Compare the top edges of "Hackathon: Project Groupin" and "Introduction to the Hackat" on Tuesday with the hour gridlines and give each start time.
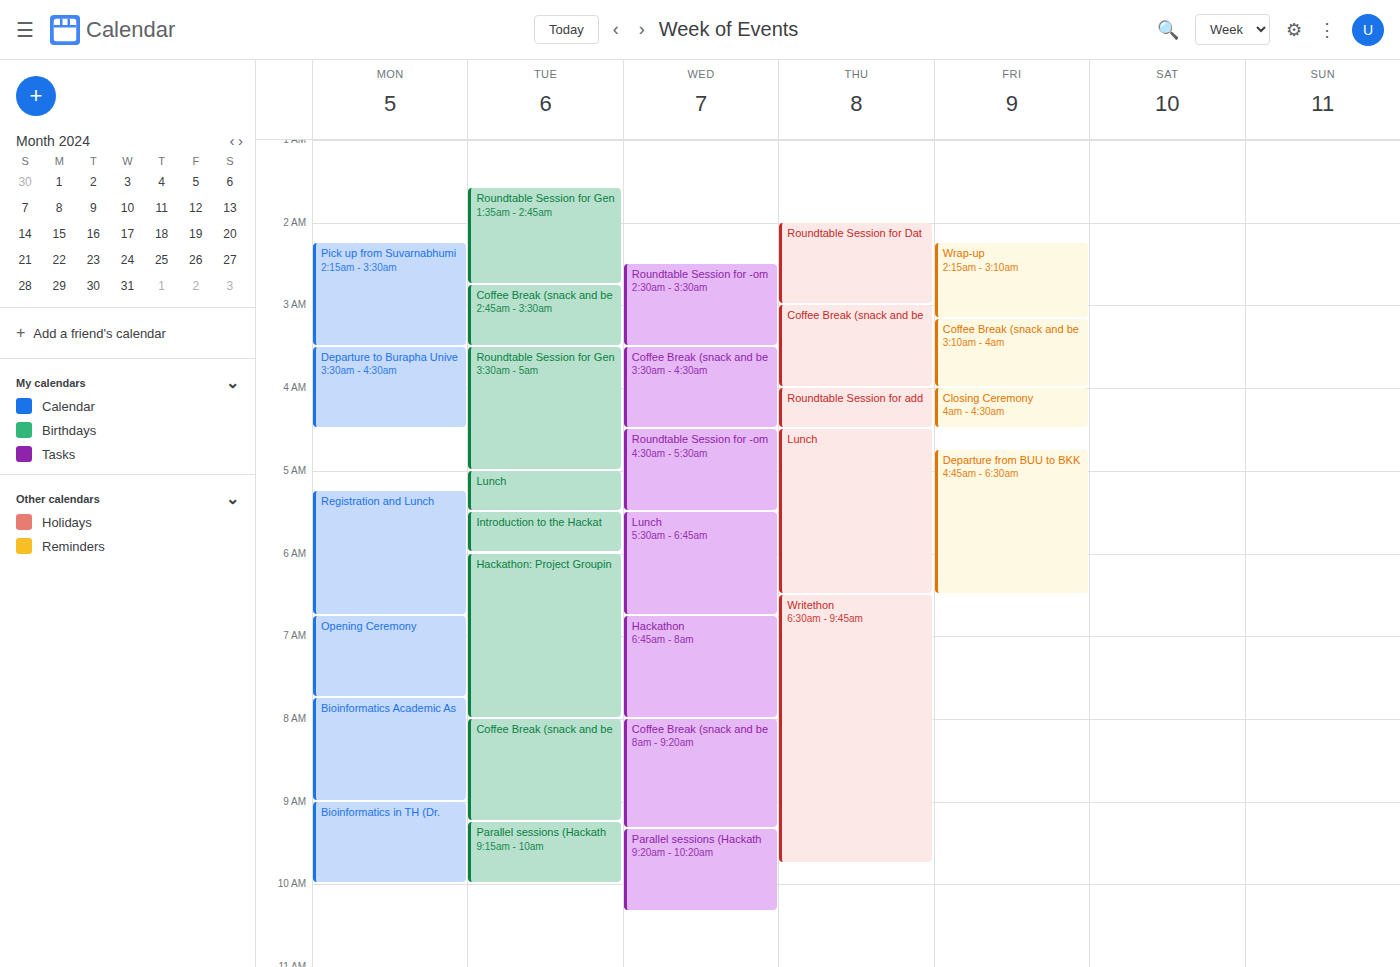
"Hackathon: Project Groupin": 6:00 AM, exactly on the 6 AM line. "Introduction to the Hackat": 5:30 AM, halfway between the 5 AM and 6 AM lines.